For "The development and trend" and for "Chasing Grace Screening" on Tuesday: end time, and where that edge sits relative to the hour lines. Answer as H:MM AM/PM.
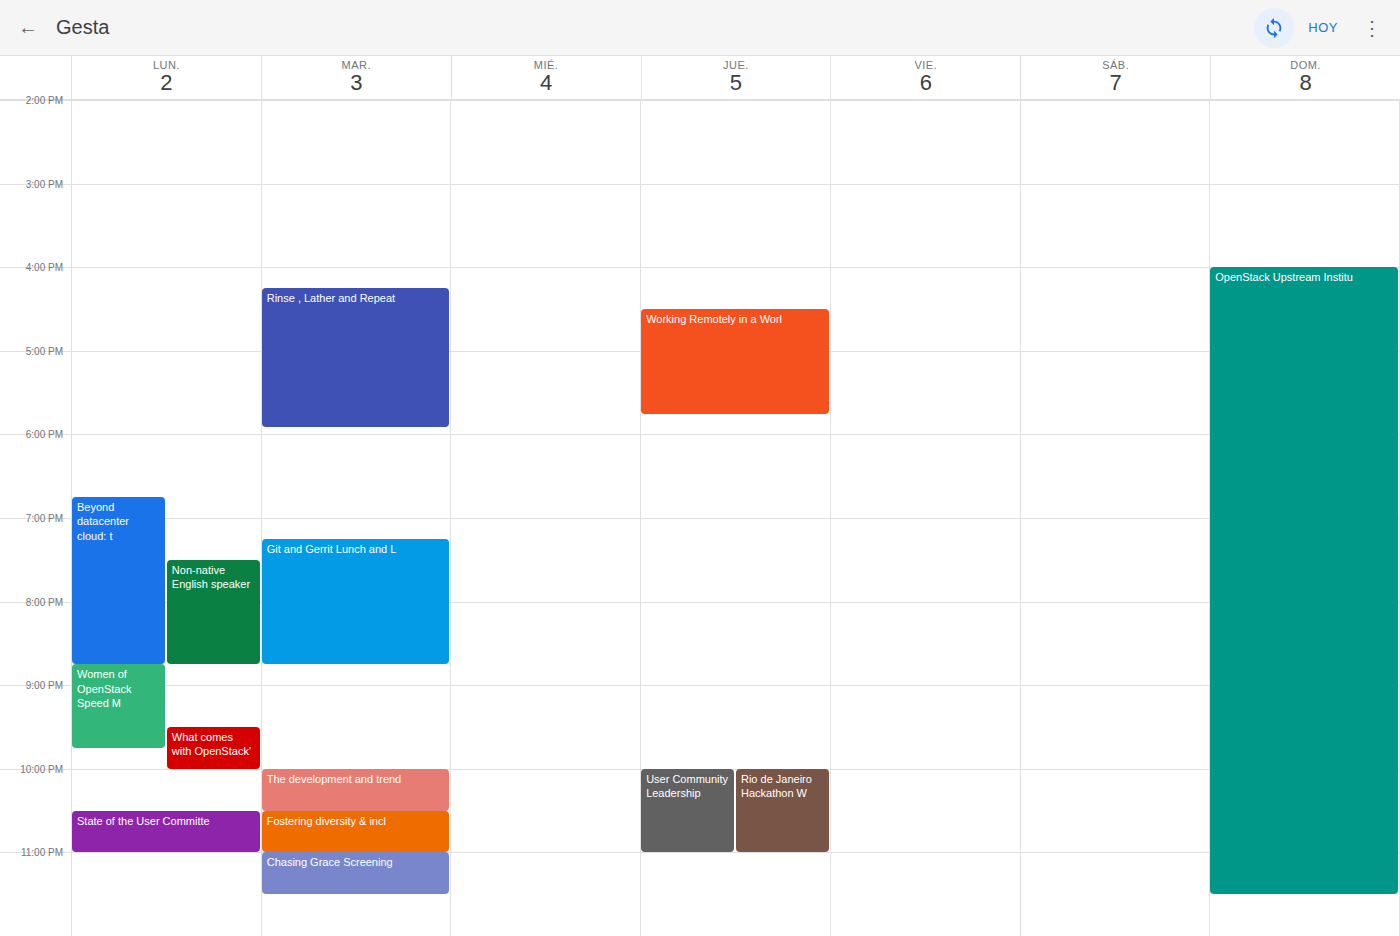
"The development and trend": 10:30 PM, halfway between the 10 PM and 11 PM lines. "Chasing Grace Screening": 11:30 PM, halfway between the 11 PM and 12 AM lines.